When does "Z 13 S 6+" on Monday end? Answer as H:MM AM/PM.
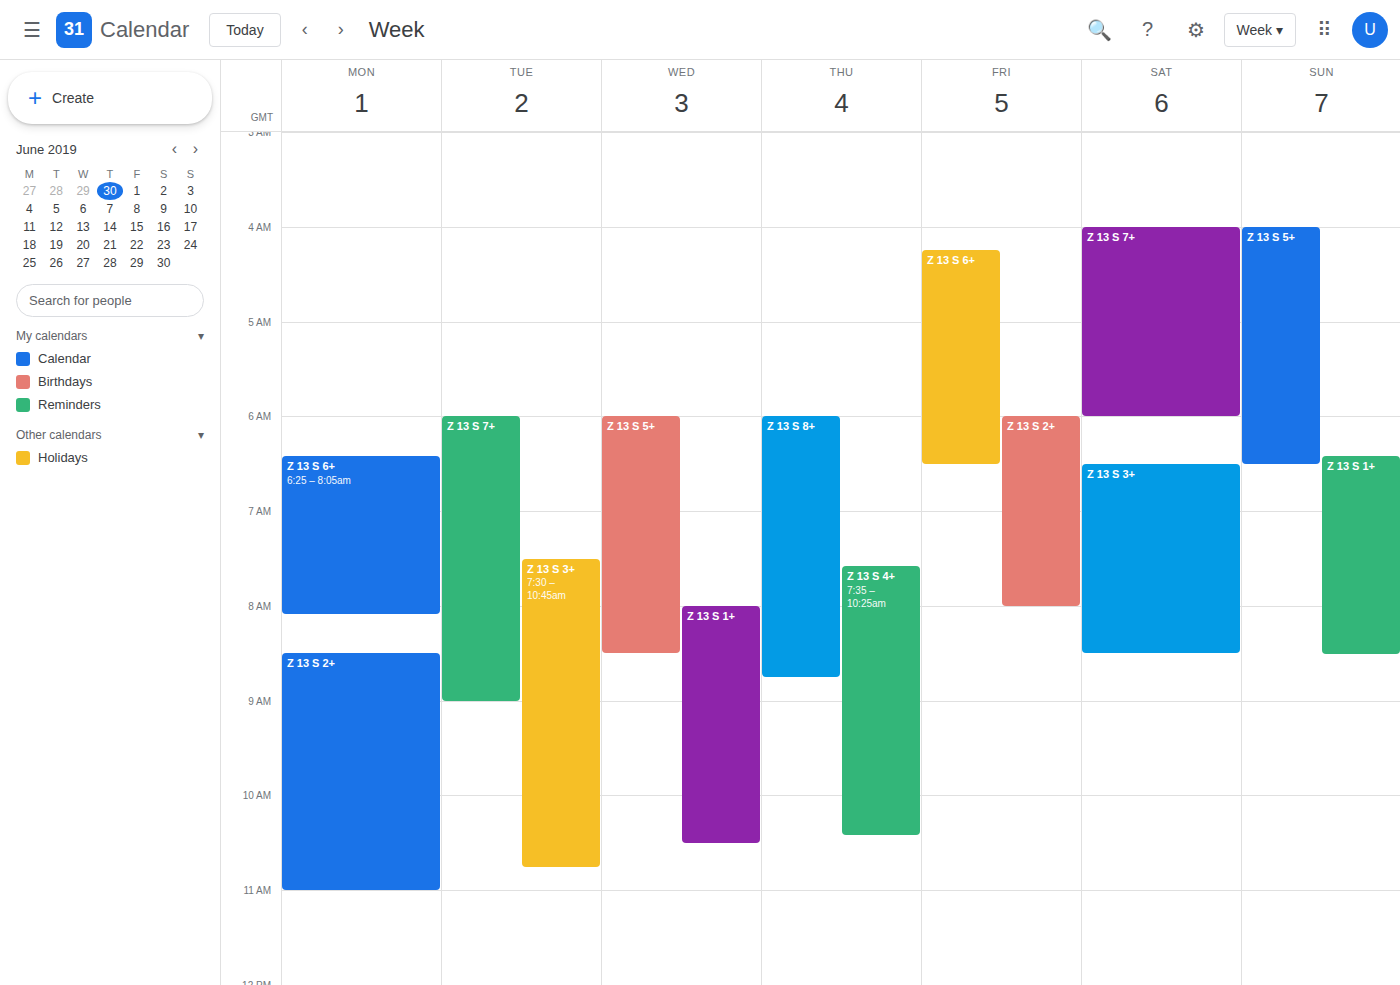
8:05 AM